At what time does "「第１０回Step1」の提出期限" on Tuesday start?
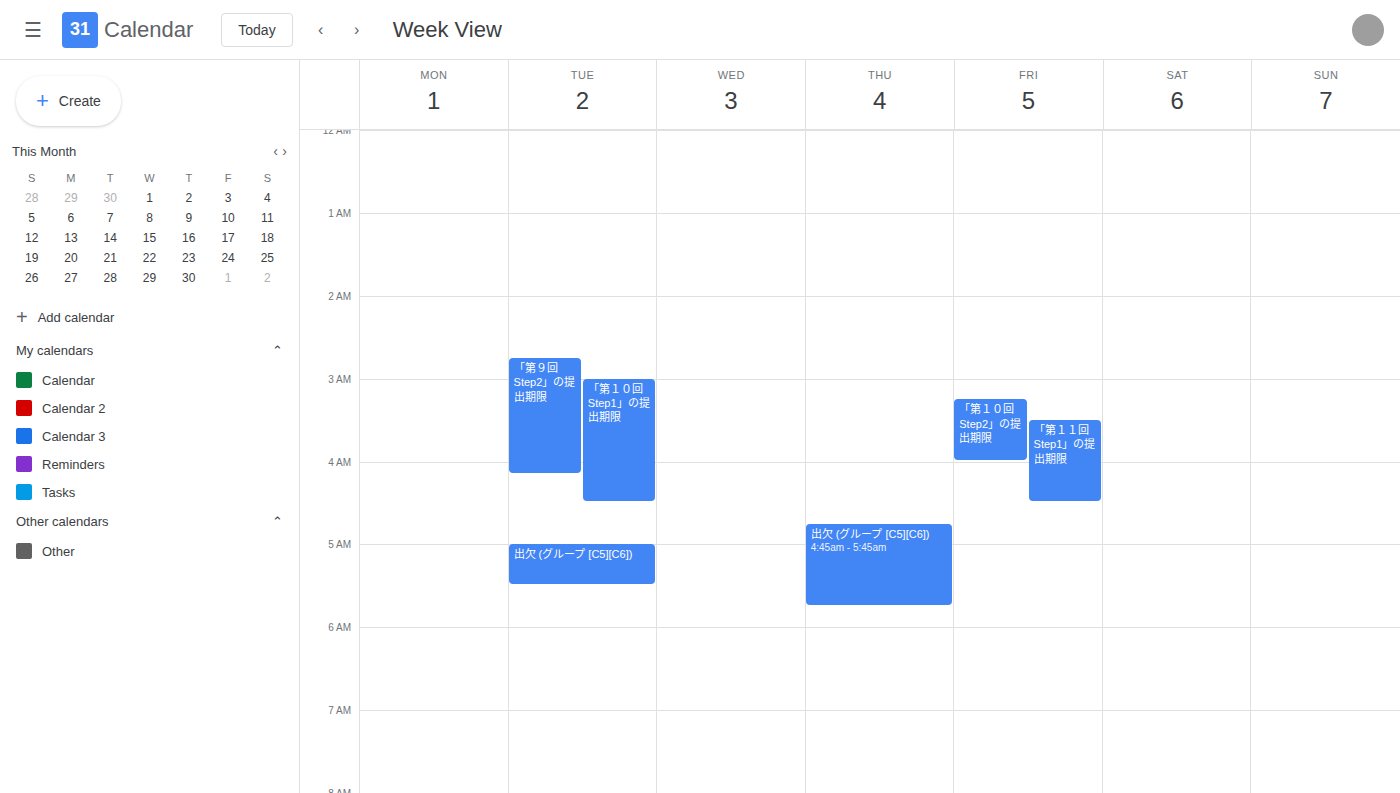
03:00